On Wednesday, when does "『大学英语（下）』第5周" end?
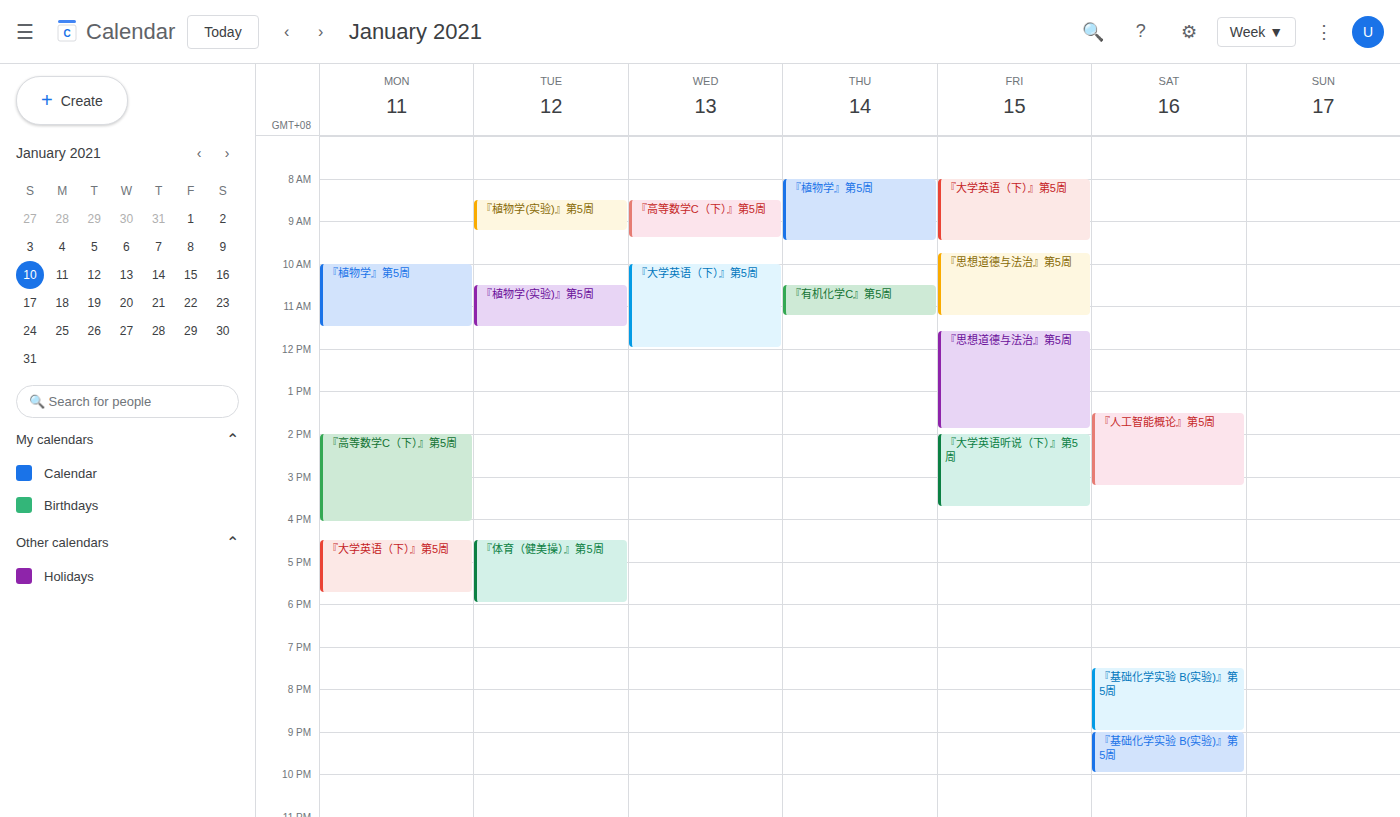
12:00 PM